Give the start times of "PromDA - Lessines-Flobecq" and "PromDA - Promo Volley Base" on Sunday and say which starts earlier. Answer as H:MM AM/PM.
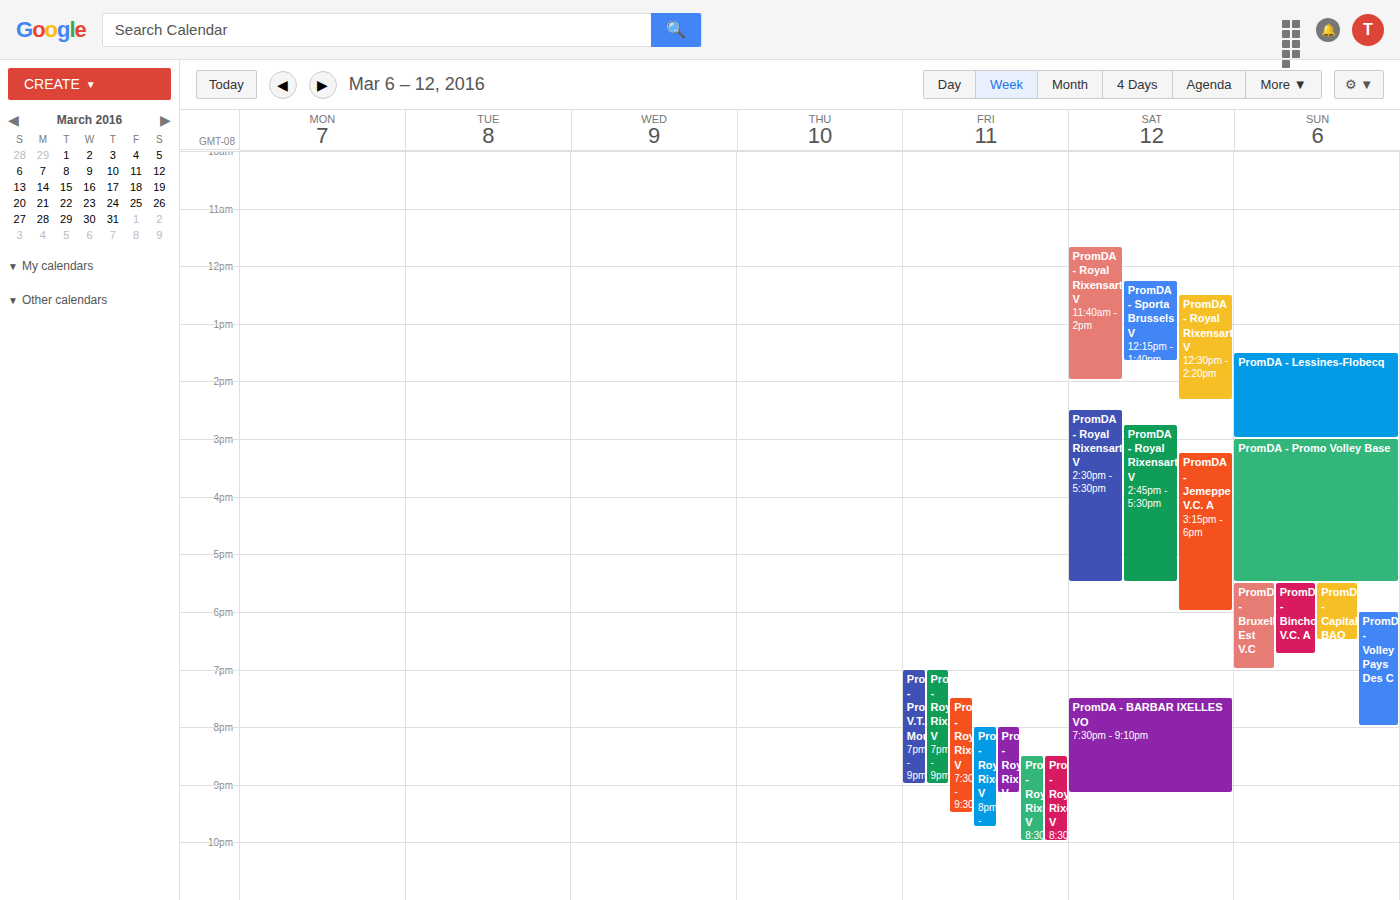
"PromDA - Lessines-Flobecq" 1:30 PM; "PromDA - Promo Volley Base" 3:00 PM.